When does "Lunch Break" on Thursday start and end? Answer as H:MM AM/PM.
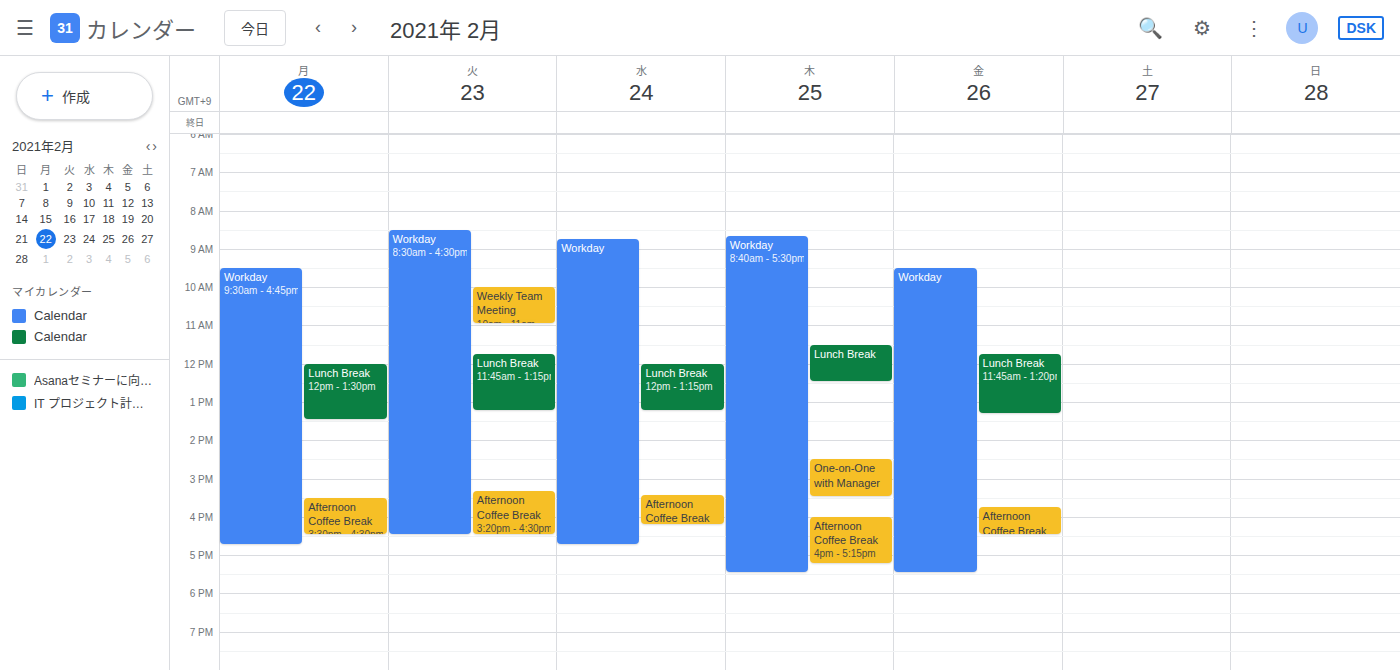
11:30 AM to 12:30 PM